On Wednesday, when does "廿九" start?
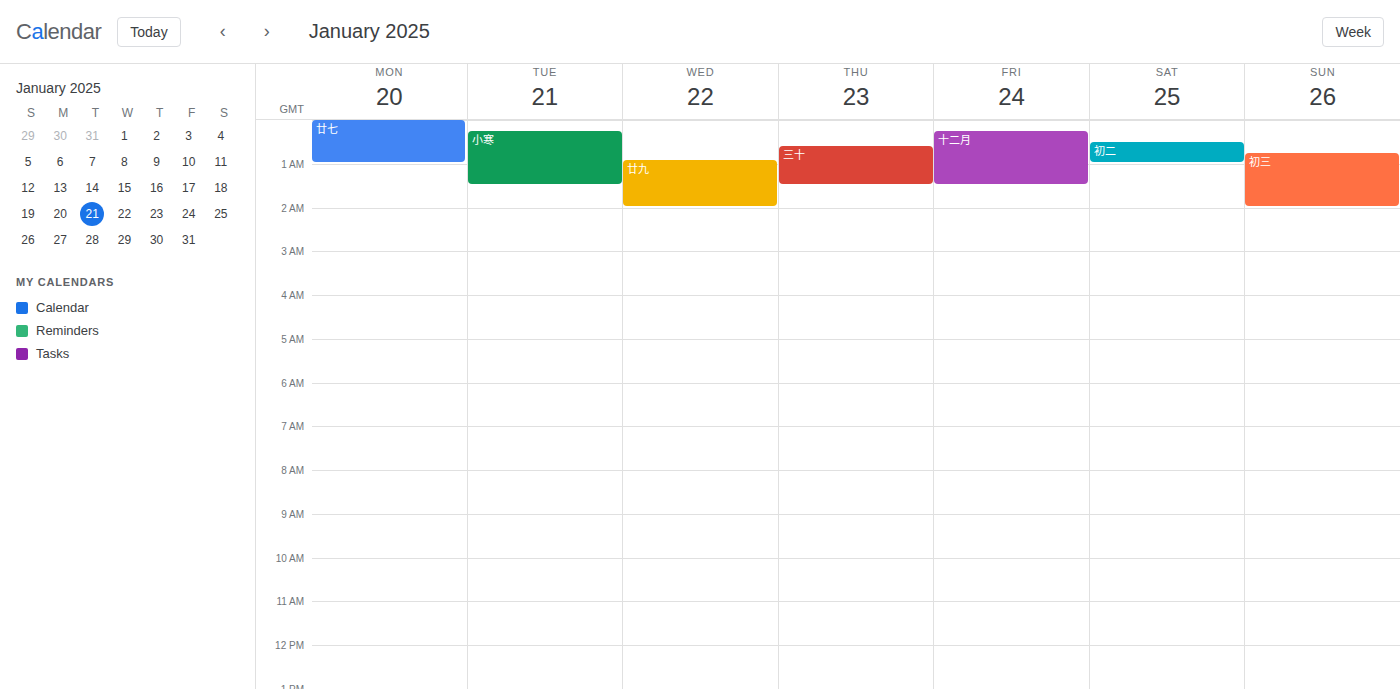
12:55 AM